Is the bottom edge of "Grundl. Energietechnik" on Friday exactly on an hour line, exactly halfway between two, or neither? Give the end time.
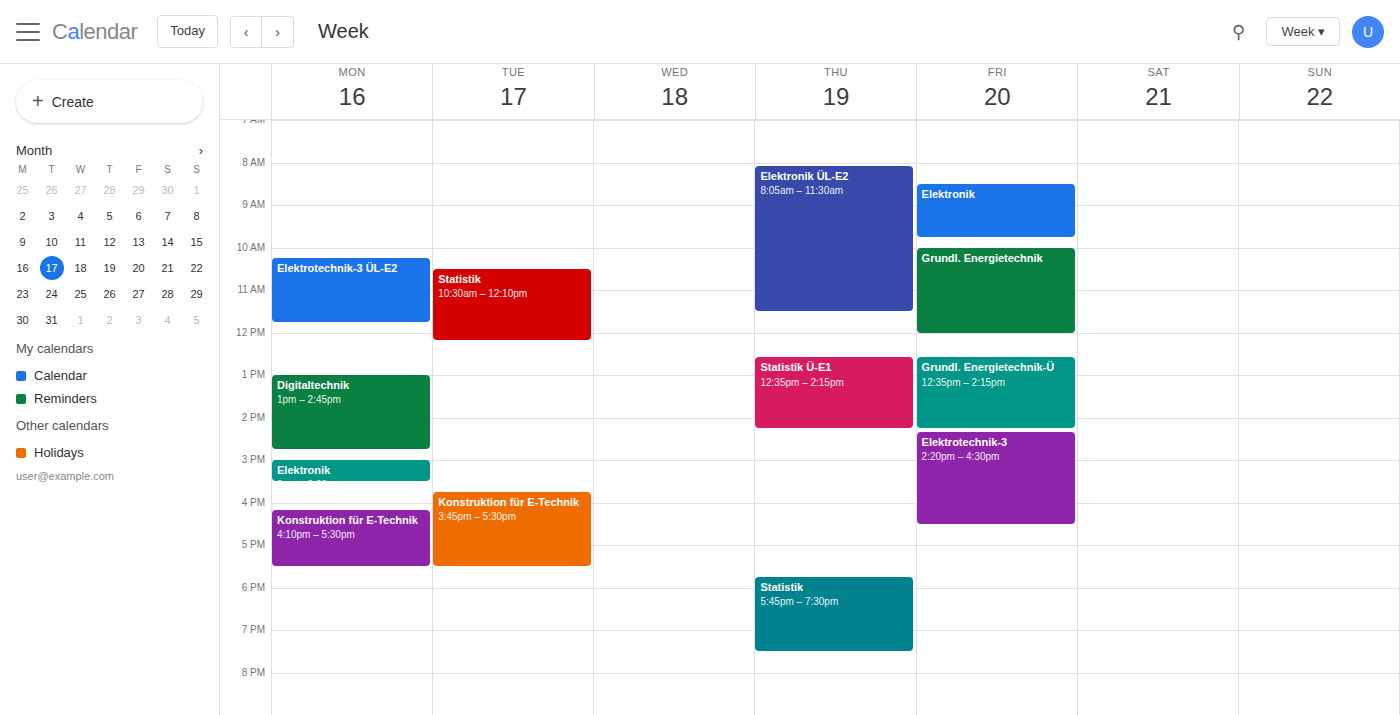
12:00 PM -- exactly on the 12 PM line.